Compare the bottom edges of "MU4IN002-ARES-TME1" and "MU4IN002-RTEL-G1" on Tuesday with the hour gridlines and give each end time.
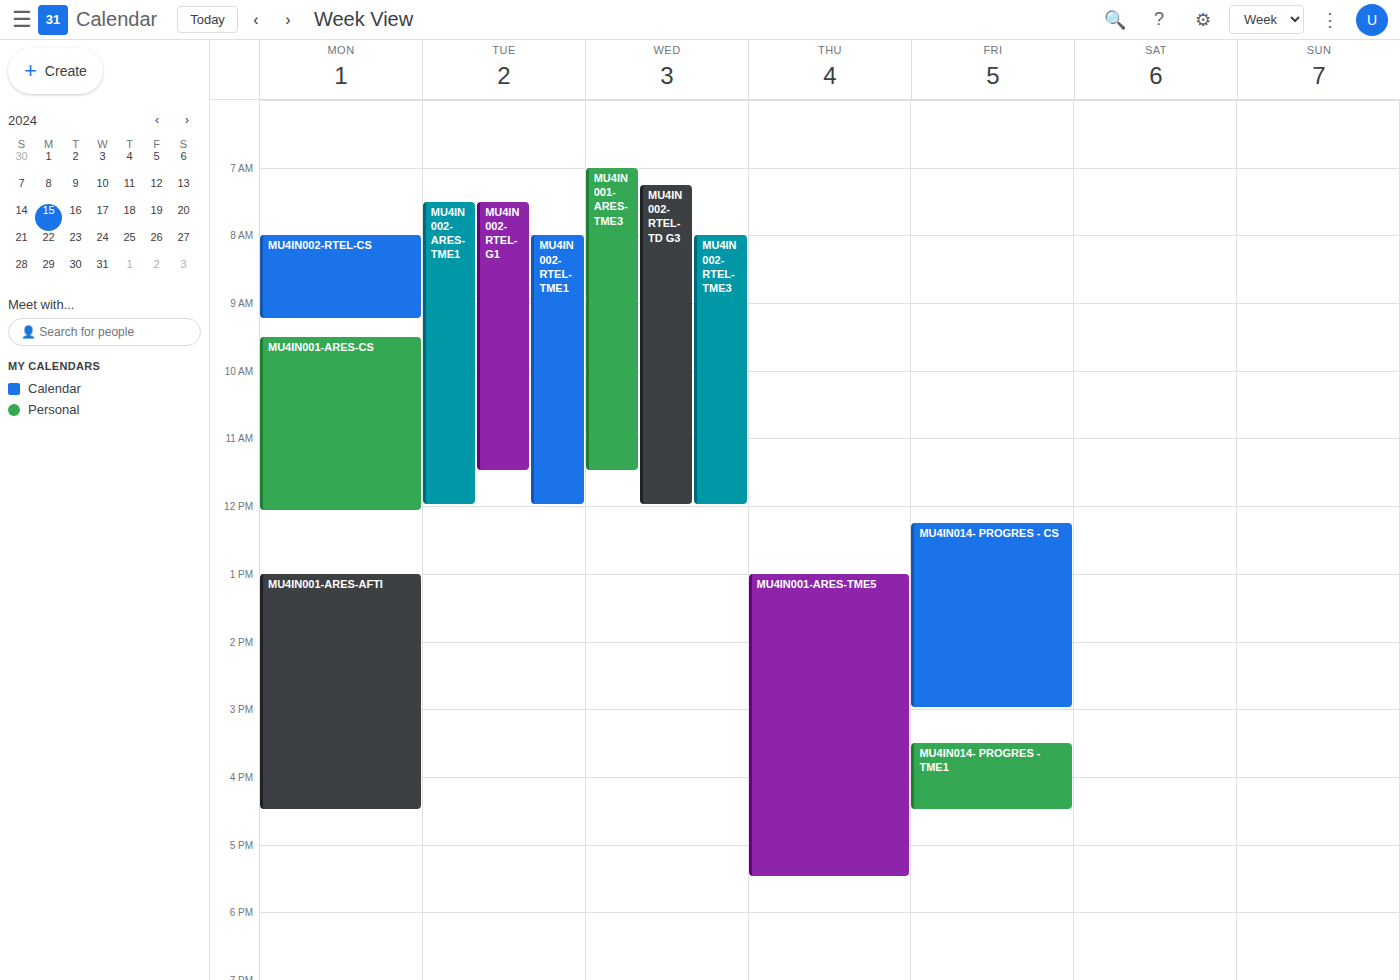
"MU4IN002-ARES-TME1": 12:00 PM, exactly on the 12 PM line. "MU4IN002-RTEL-G1": 11:30 AM, halfway between the 11 AM and 12 PM lines.